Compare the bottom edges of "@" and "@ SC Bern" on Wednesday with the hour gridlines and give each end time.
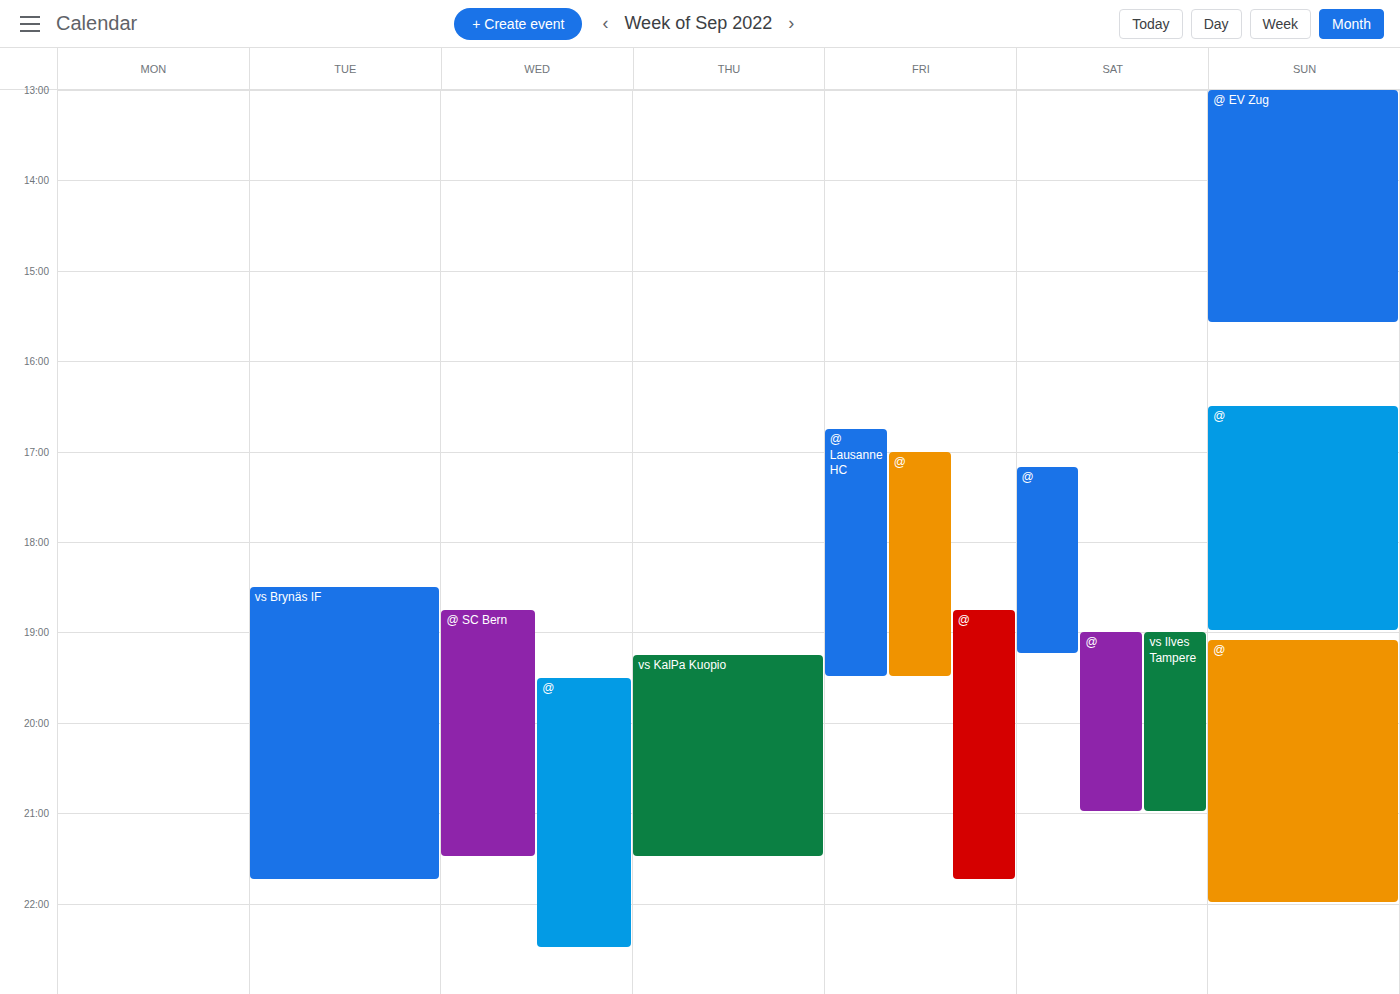
"@": 10:30 PM, halfway between the 10 PM and 11 PM lines. "@ SC Bern": 9:30 PM, halfway between the 9 PM and 10 PM lines.